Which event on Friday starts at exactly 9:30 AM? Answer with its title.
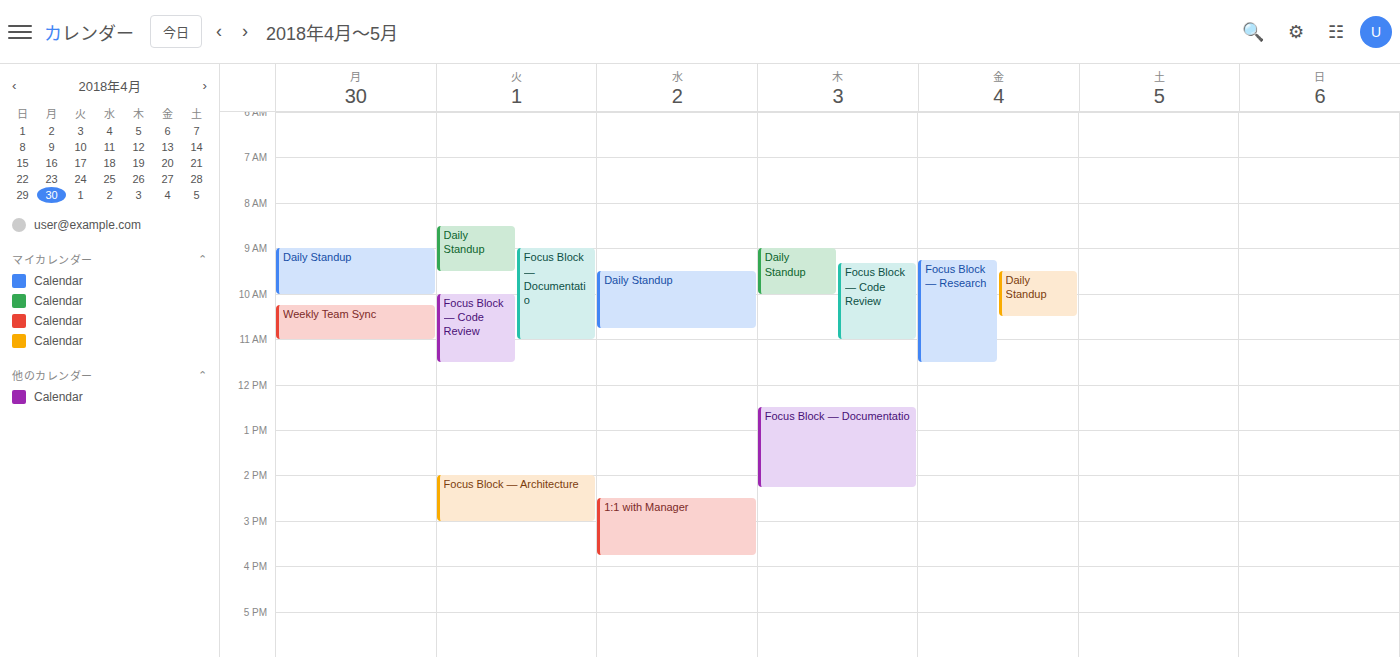
"Daily Standup"